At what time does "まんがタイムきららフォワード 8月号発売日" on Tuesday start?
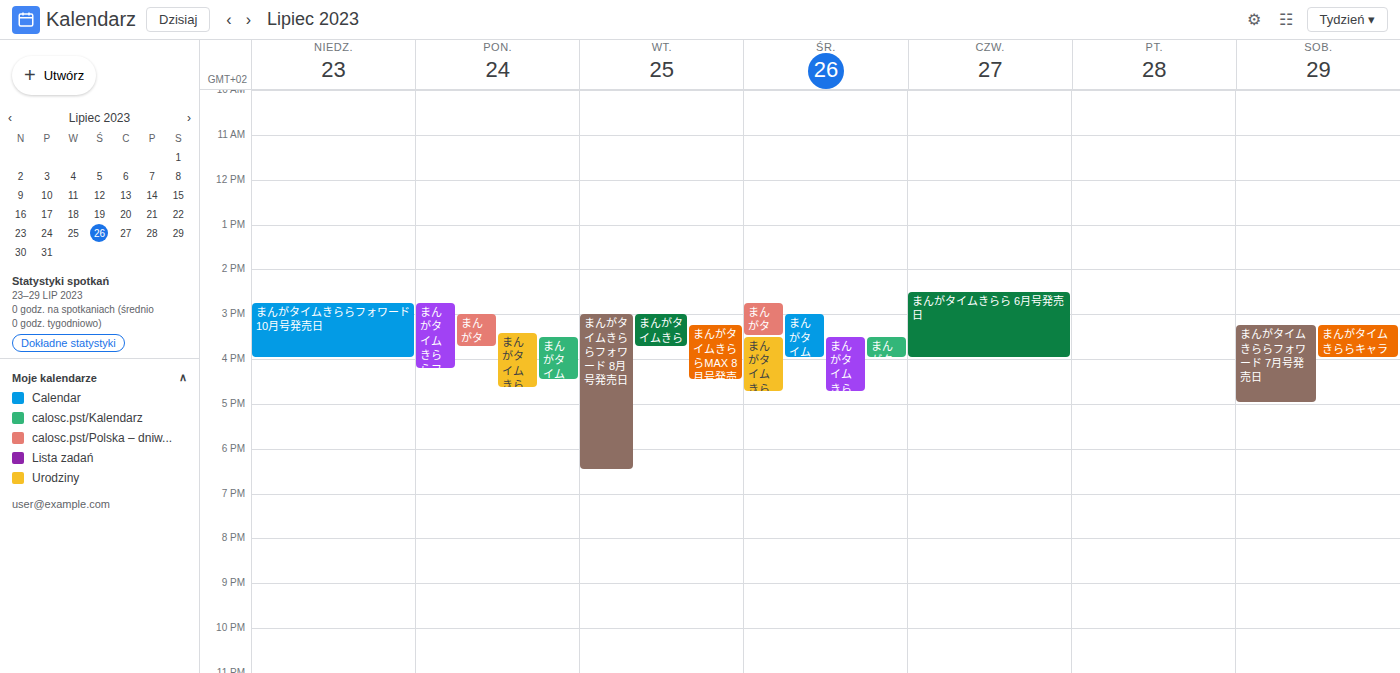
15:00